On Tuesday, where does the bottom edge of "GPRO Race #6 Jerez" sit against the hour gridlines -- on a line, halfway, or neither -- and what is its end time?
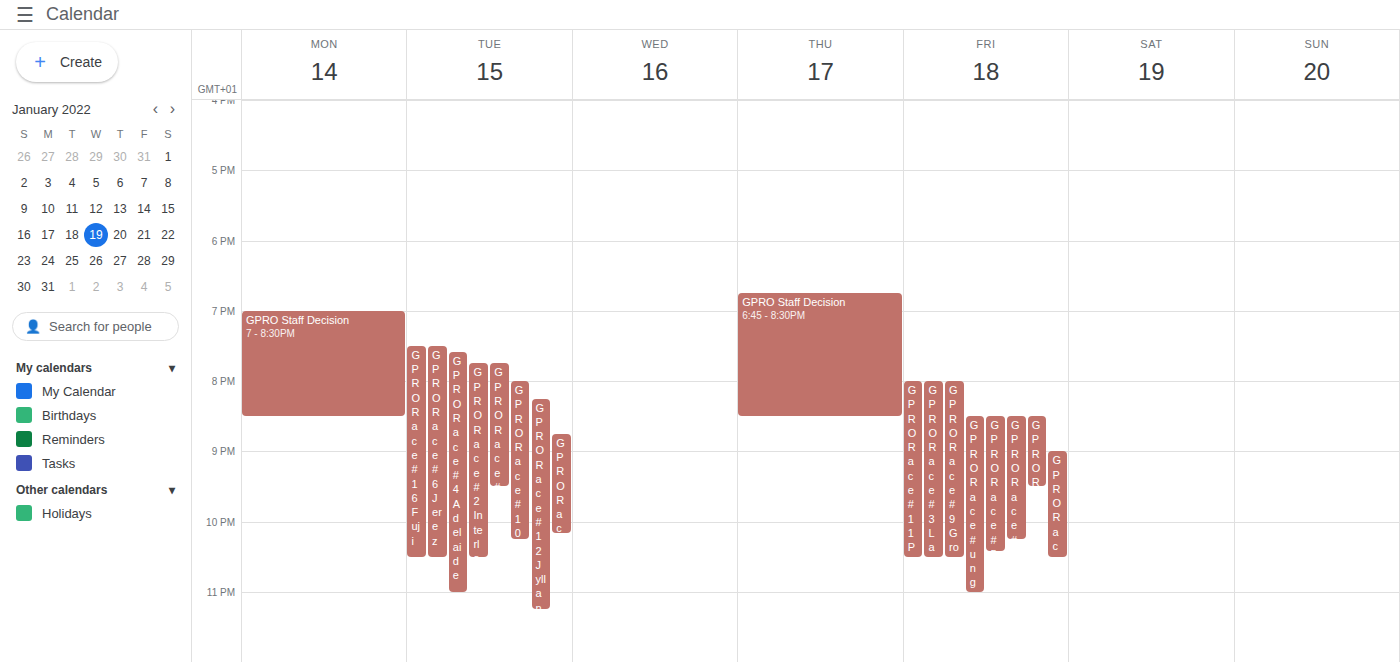
10:30 PM -- halfway between the 10 PM and 11 PM lines.